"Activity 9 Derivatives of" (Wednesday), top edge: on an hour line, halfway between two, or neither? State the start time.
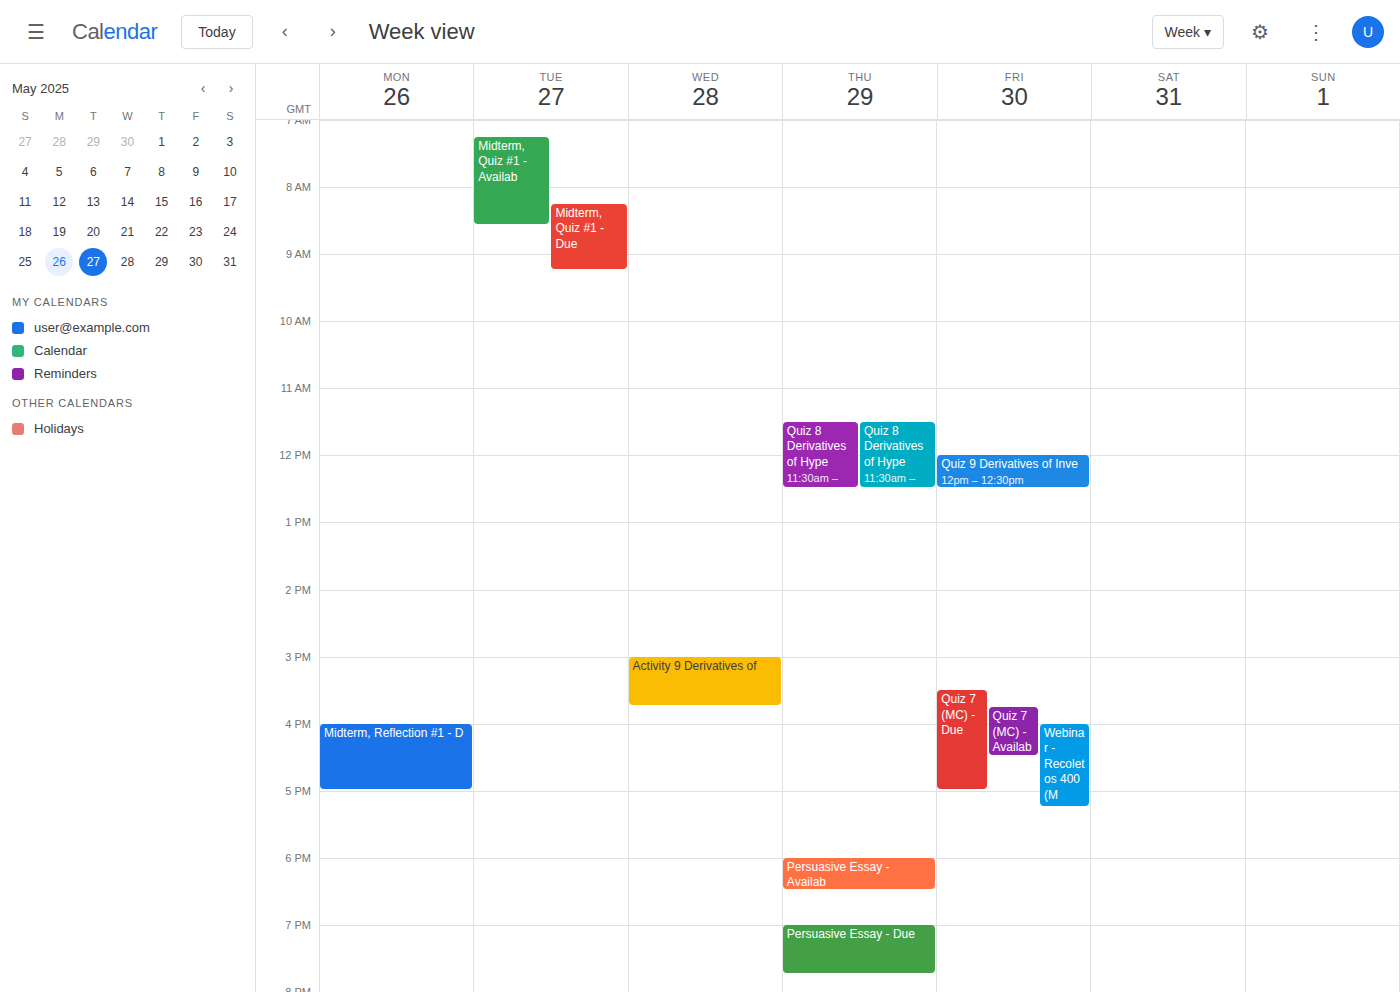
3:00 PM -- exactly on the 3 PM line.